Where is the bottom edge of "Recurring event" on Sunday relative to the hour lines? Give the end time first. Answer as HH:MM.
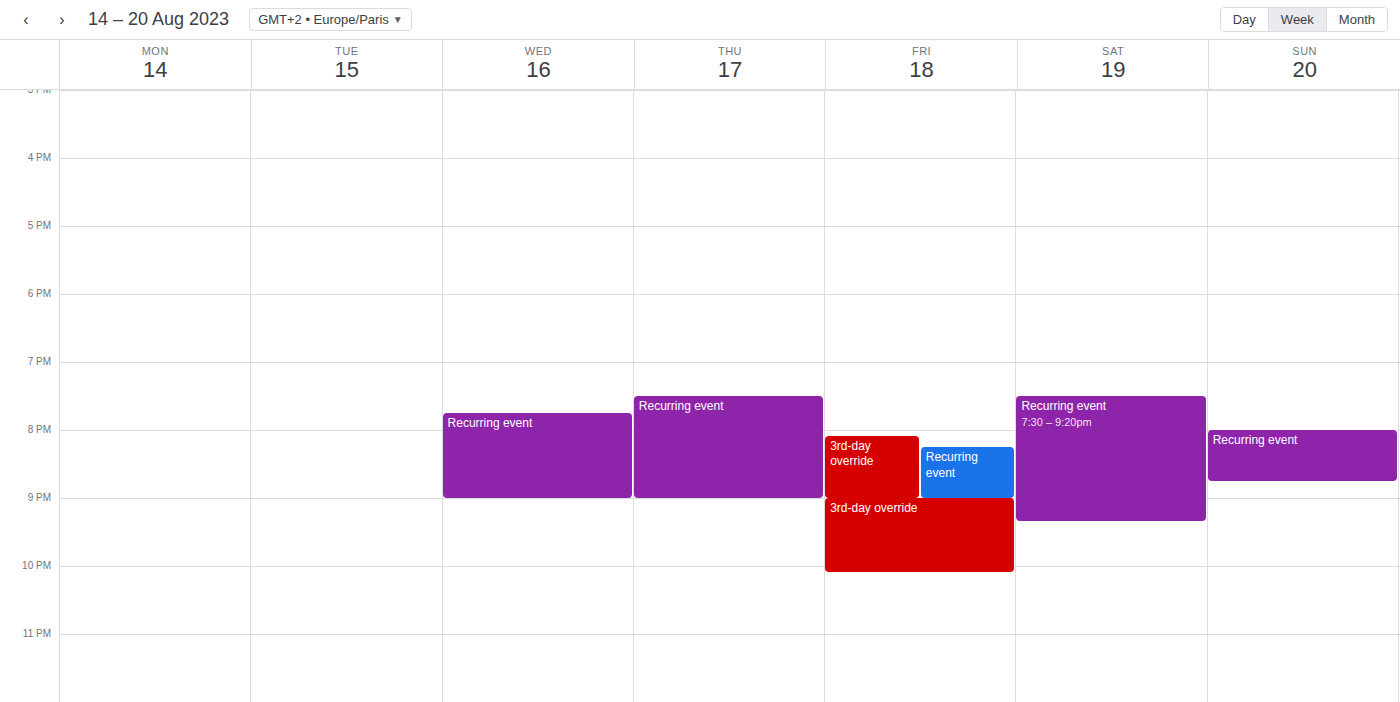
20:45 -- neither: three quarters of the way from the 20:00 line to the 21:00 line.